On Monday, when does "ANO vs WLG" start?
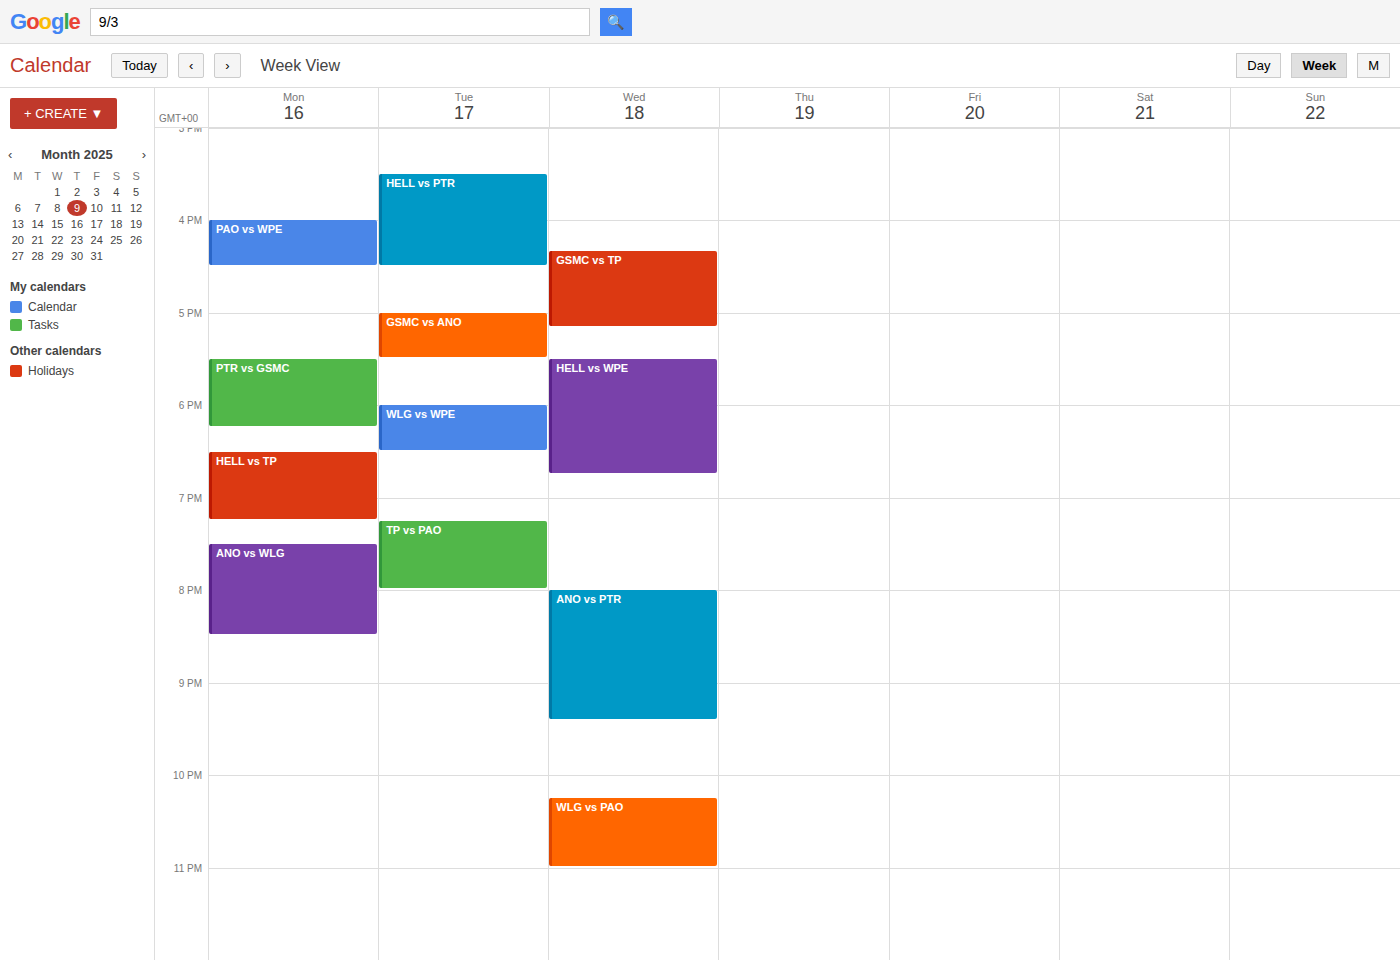
7:30 PM